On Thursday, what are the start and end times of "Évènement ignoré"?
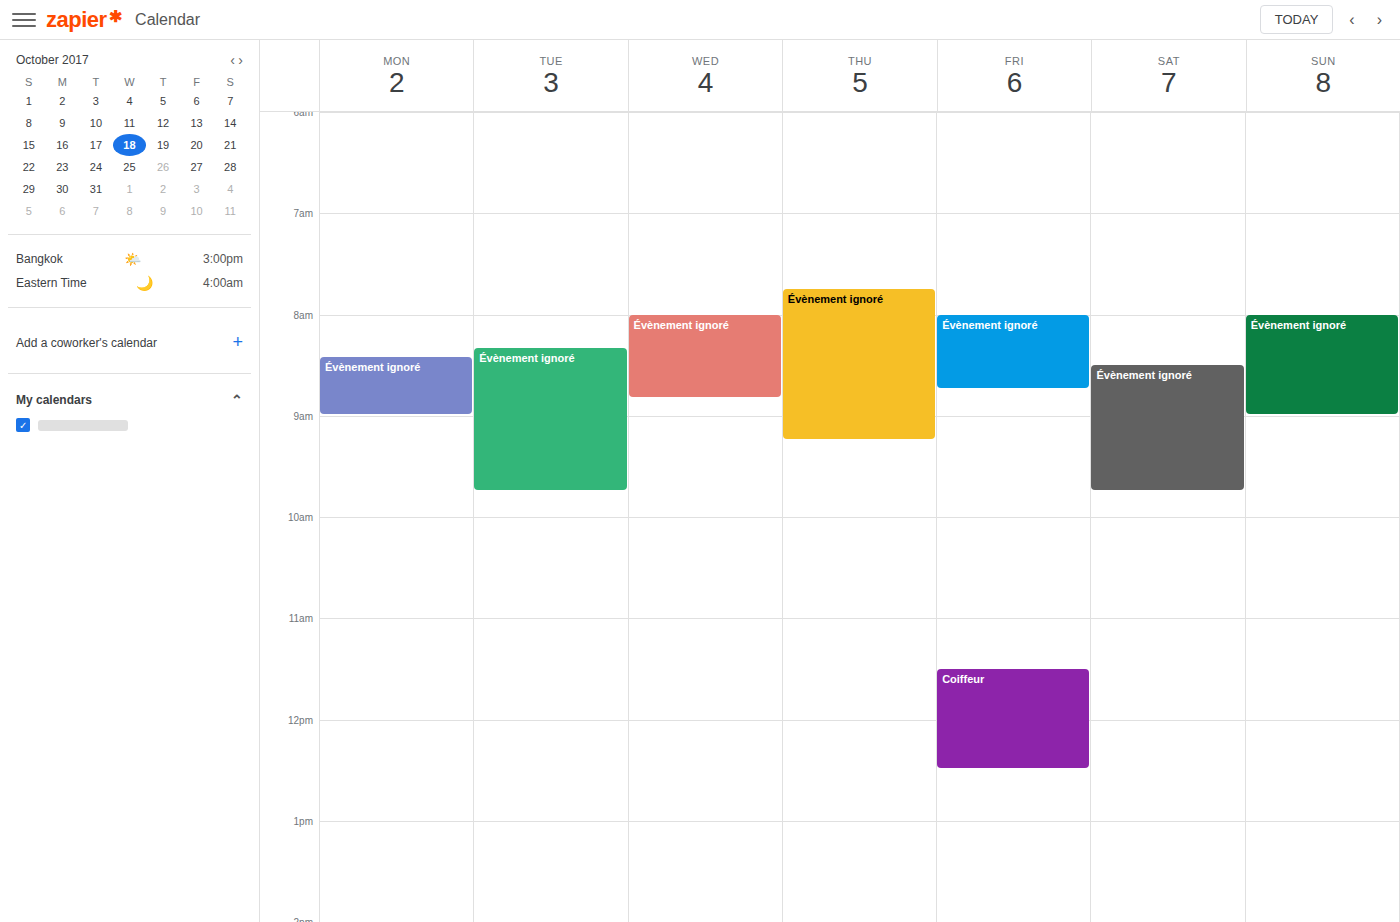
07:45 to 09:15